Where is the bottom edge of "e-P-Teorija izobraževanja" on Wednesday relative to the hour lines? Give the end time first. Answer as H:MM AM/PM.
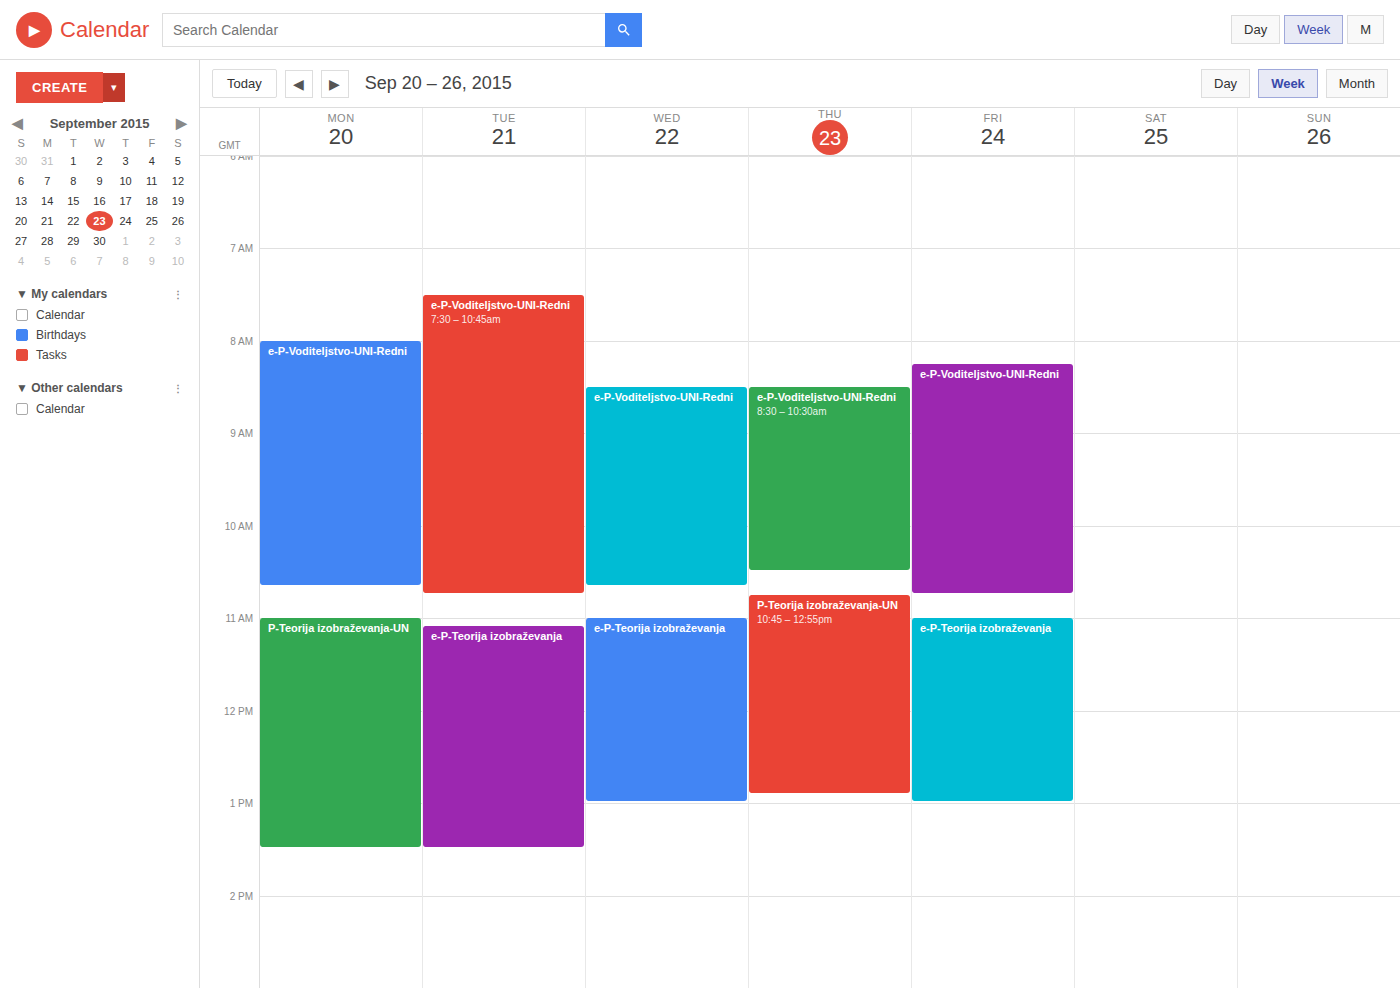
1:00 PM -- exactly on the 1 PM line.